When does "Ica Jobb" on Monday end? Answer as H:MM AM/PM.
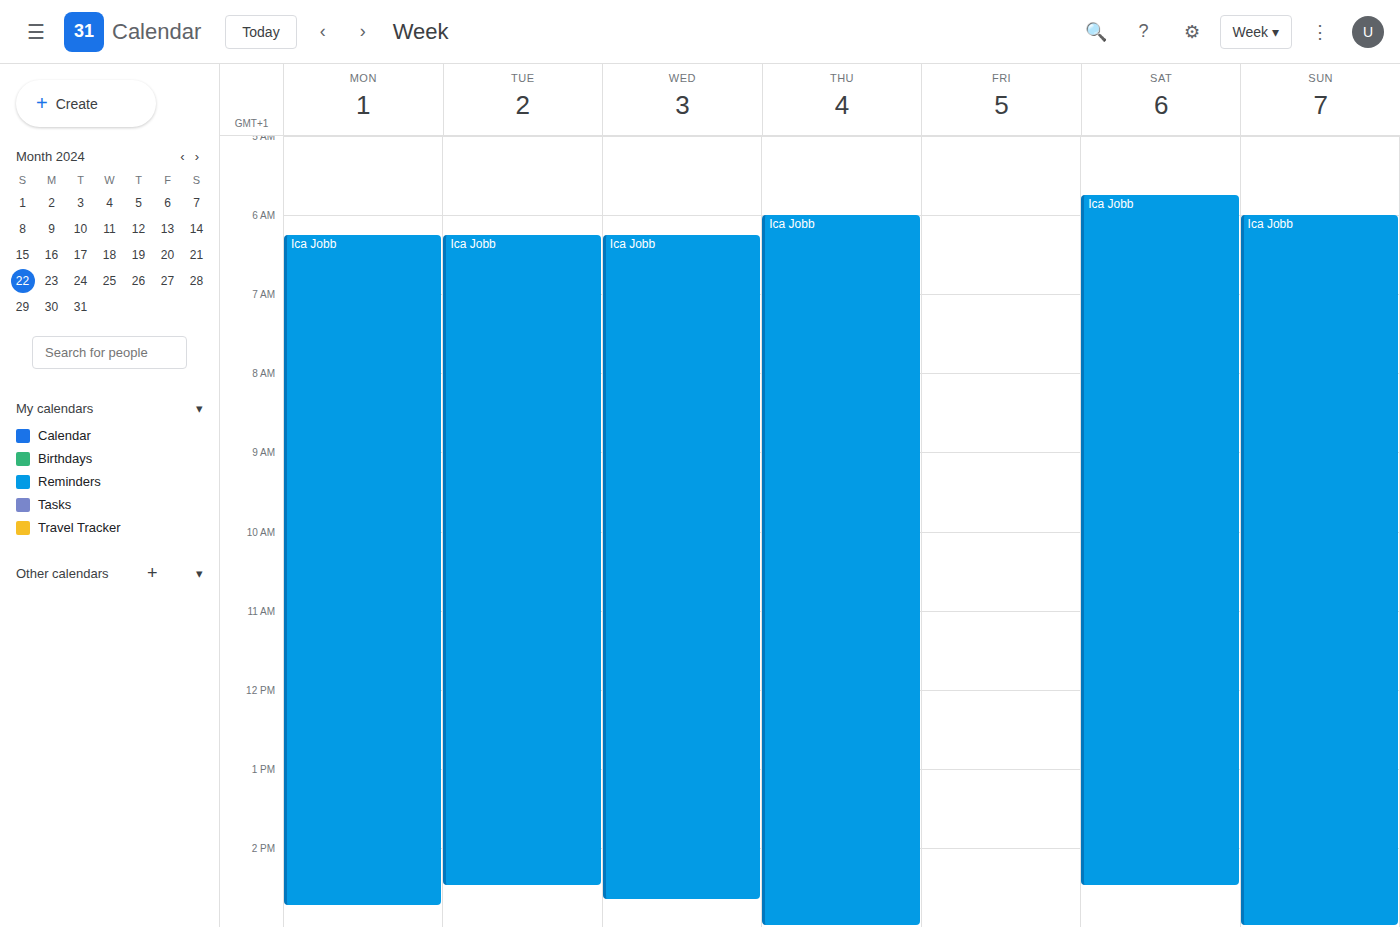
2:45 PM